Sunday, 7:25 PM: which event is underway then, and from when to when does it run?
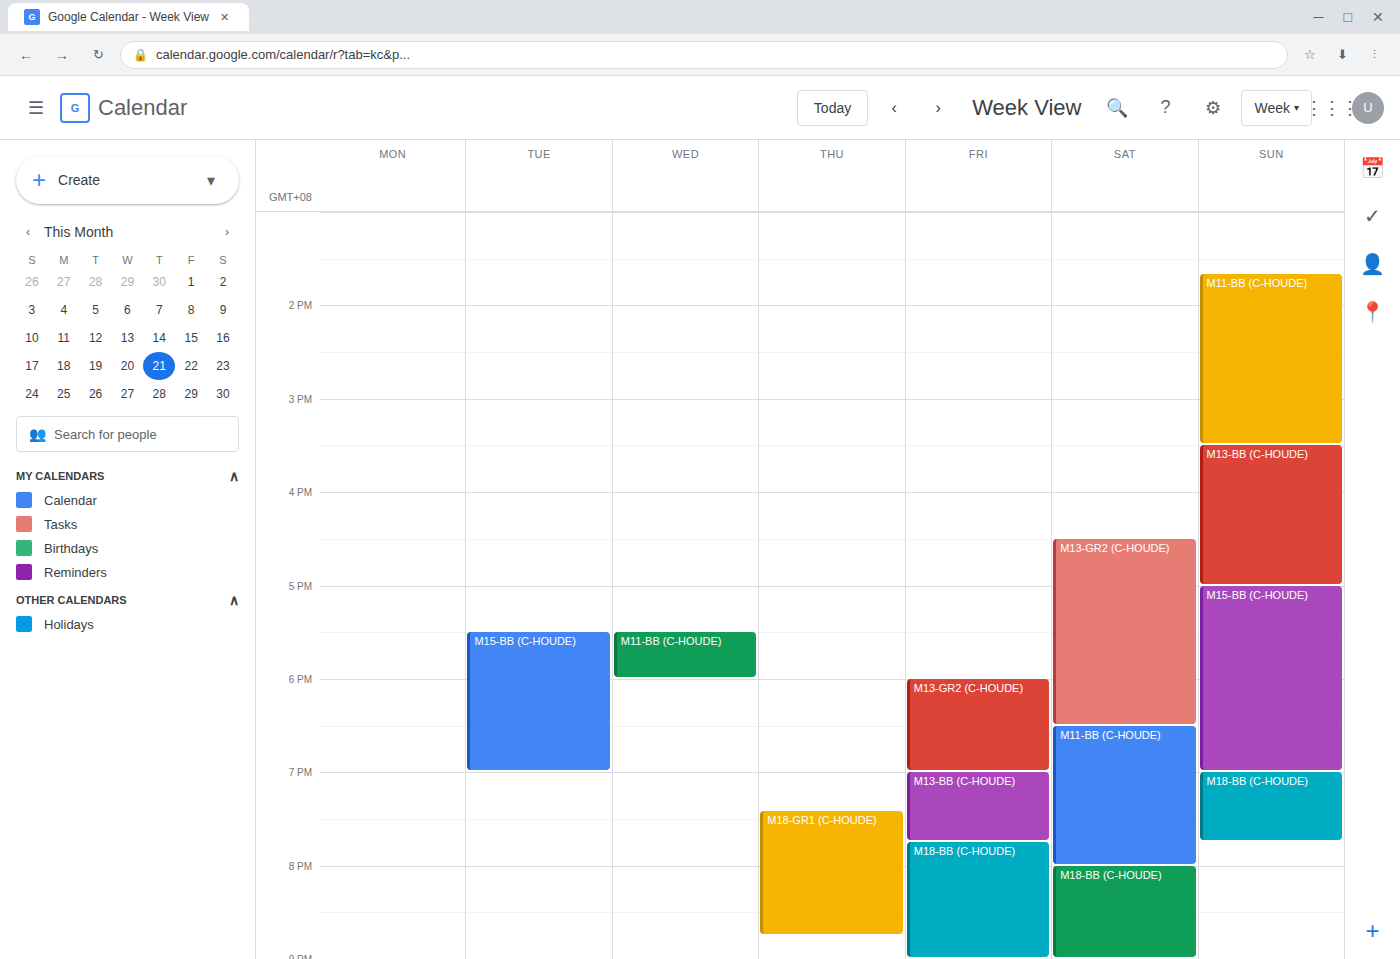
"M18-BB (C-HOUDE)", 7:00 PM to 7:45 PM